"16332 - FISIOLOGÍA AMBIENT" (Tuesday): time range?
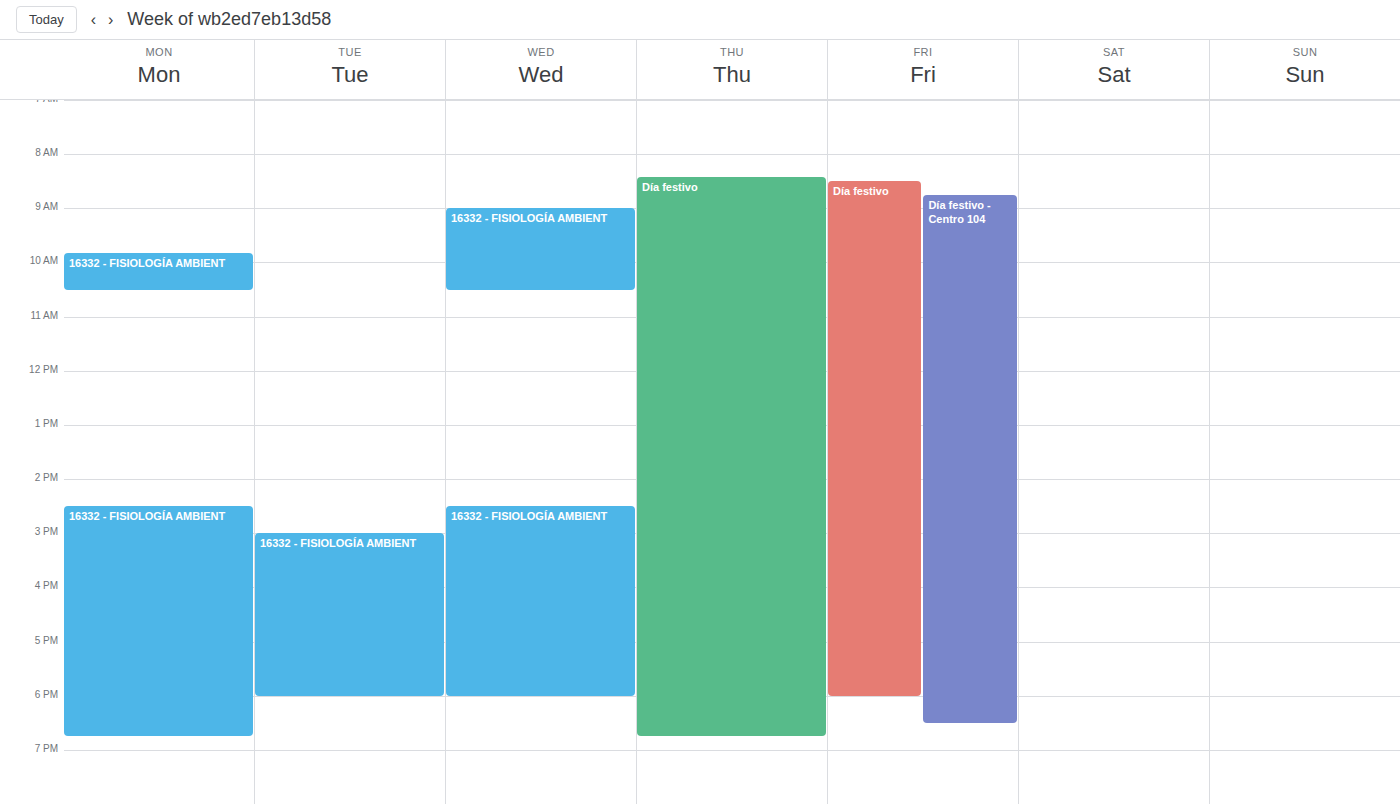
15:00 to 18:00